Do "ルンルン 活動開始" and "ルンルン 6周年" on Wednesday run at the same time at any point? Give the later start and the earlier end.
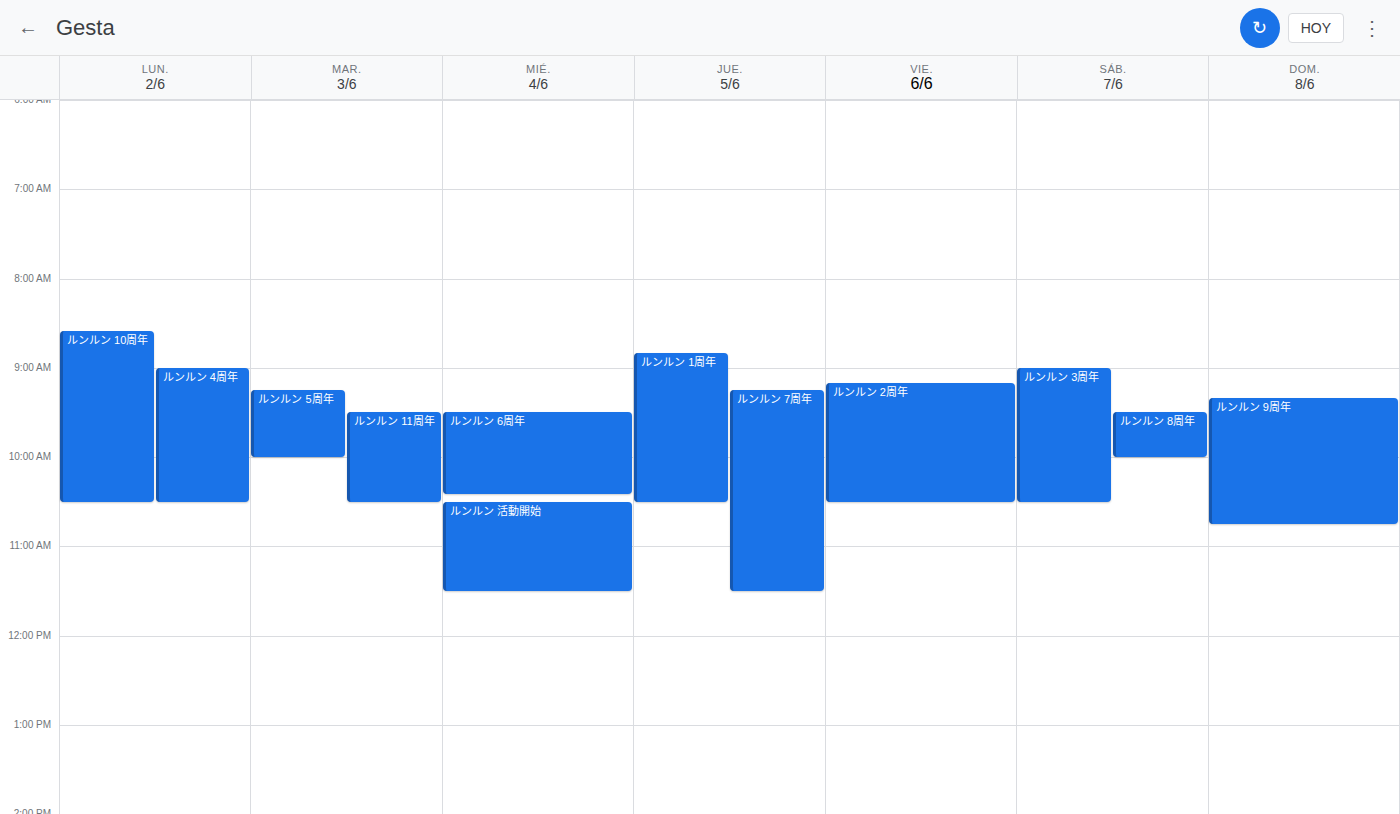
"ルンルン 6周年" ends at 10:25 and "ルンルン 活動開始" starts at 10:30 -- no overlap.